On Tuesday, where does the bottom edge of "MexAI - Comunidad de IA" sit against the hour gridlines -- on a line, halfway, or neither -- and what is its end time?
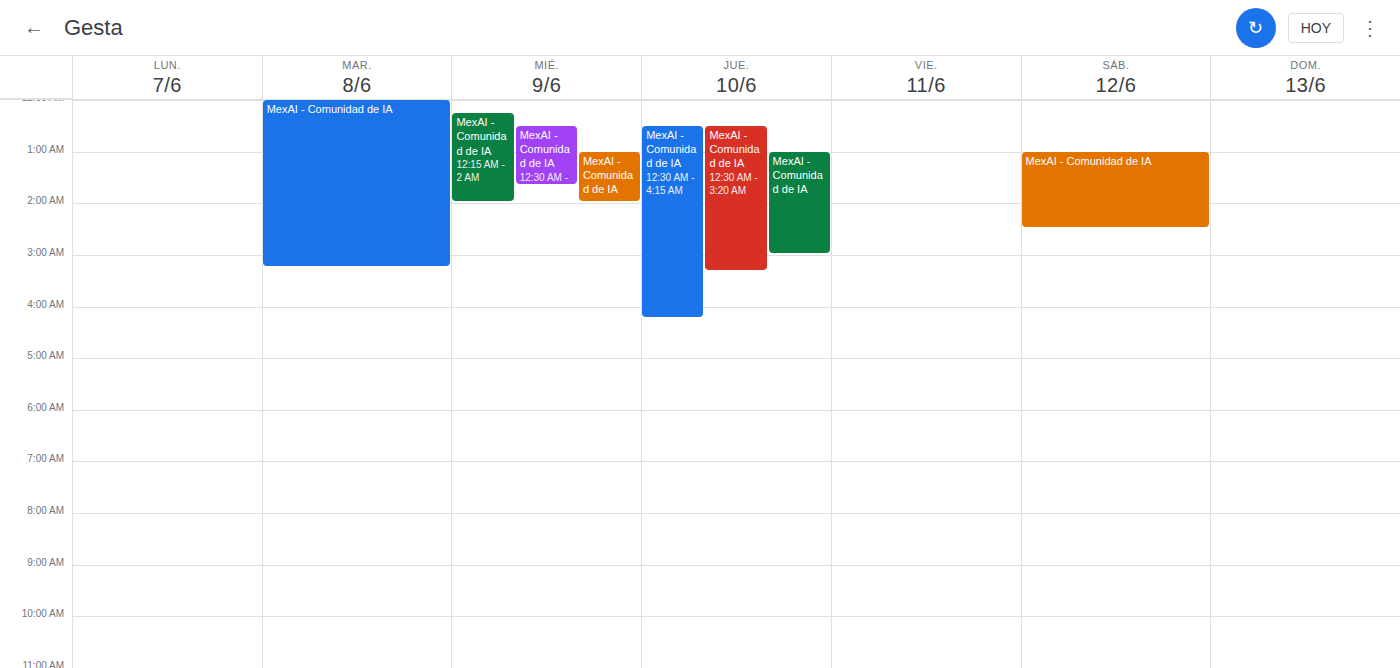
03:15 -- neither: a quarter of the way from the 03:00 line to the 04:00 line.